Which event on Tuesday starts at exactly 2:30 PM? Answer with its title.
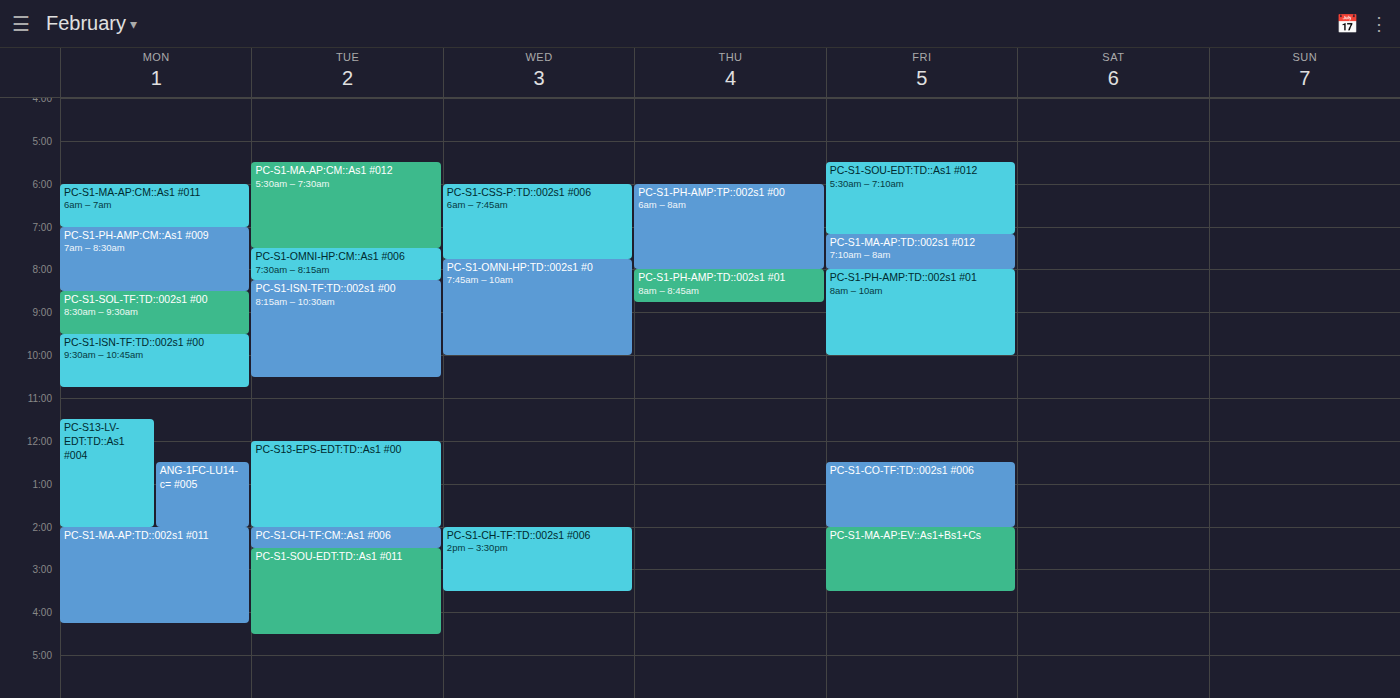
"PC-S1-SOU-EDT:TD::As1 #011"